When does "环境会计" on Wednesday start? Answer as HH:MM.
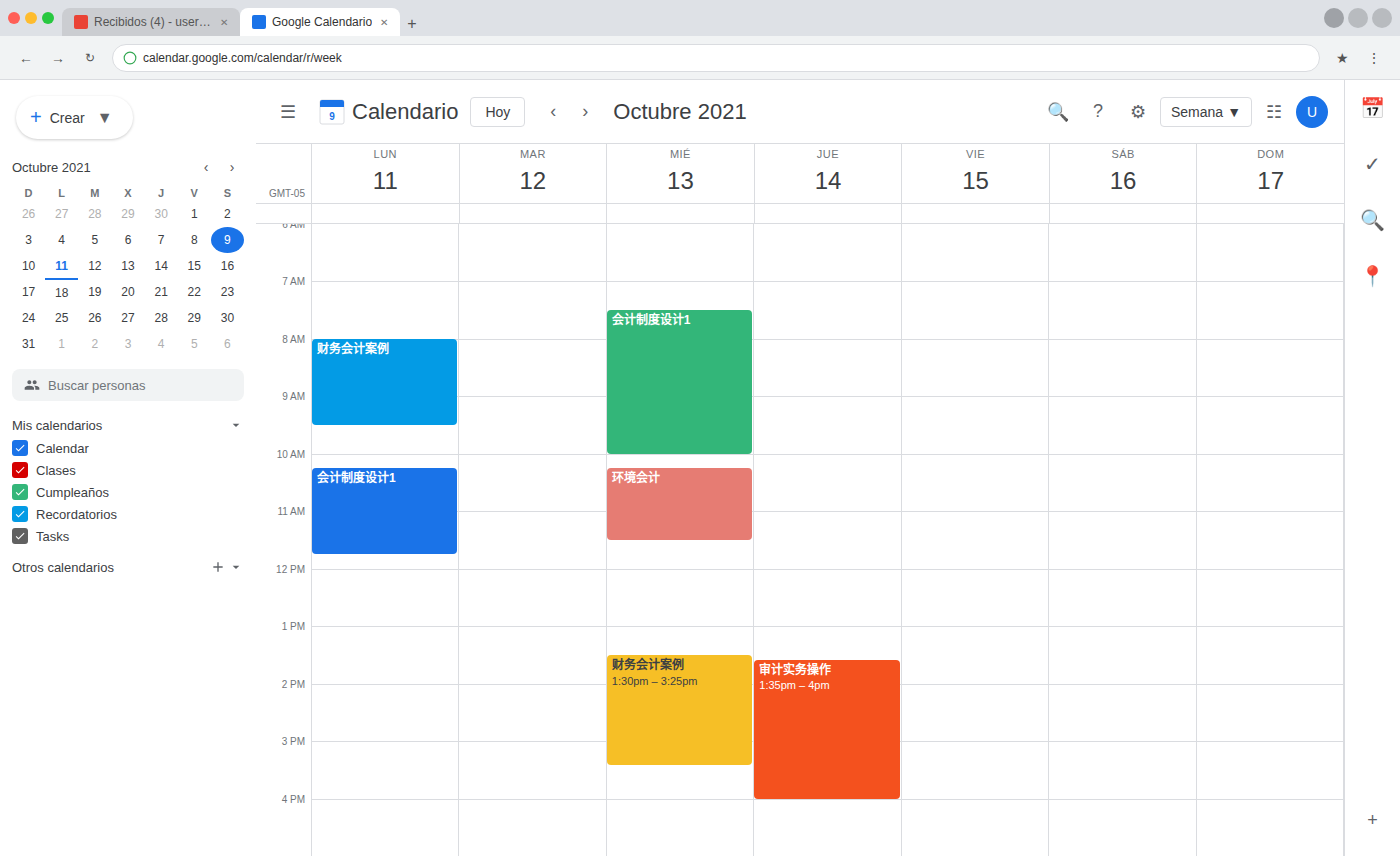
10:15